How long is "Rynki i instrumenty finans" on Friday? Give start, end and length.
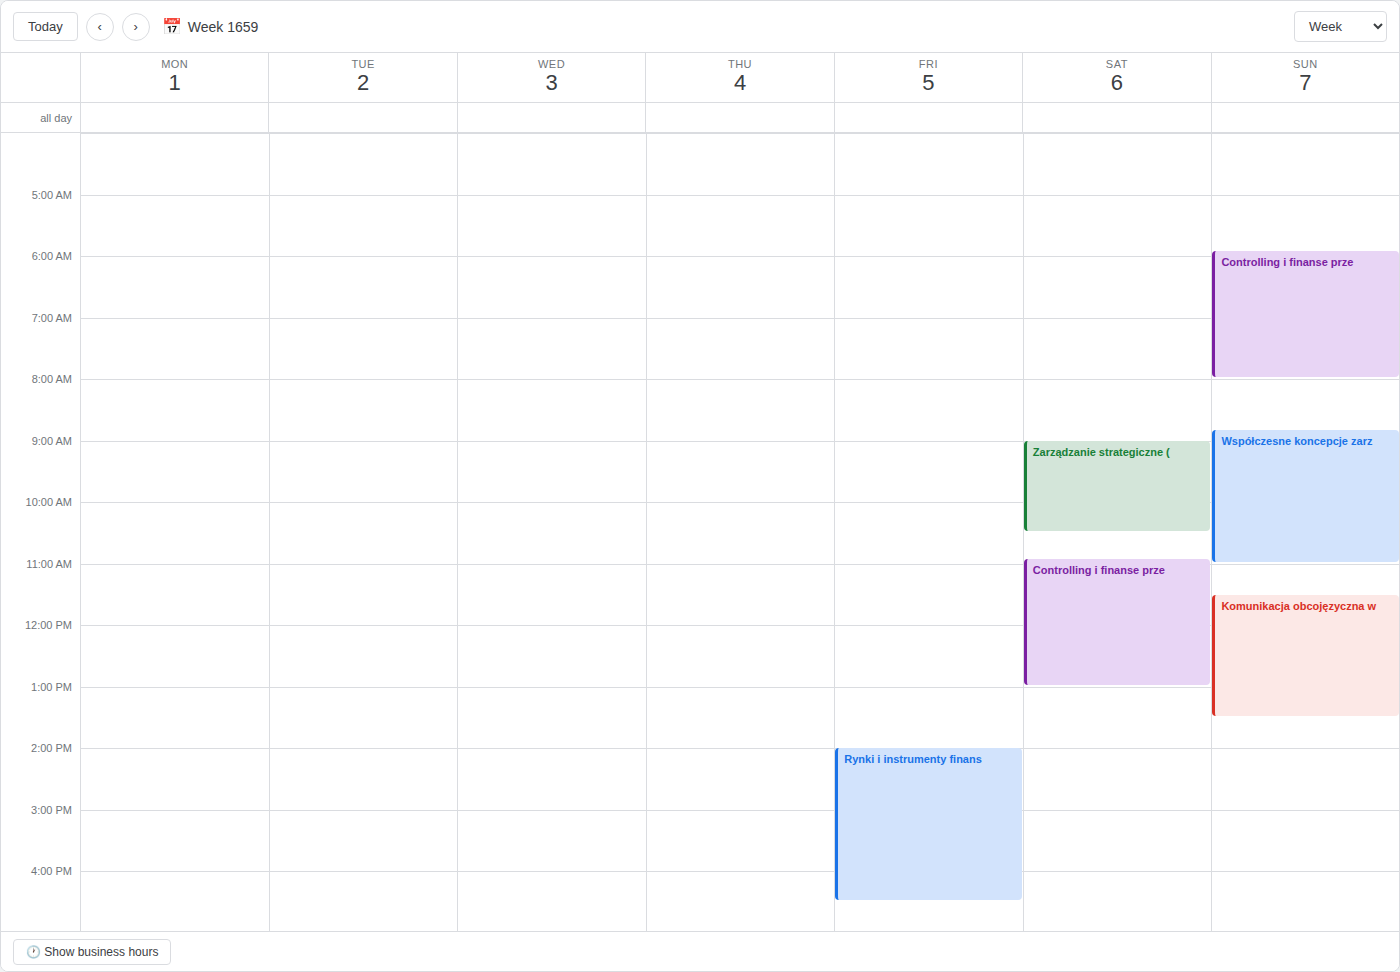
14:00 to 16:30, 2 hours 30 minutes